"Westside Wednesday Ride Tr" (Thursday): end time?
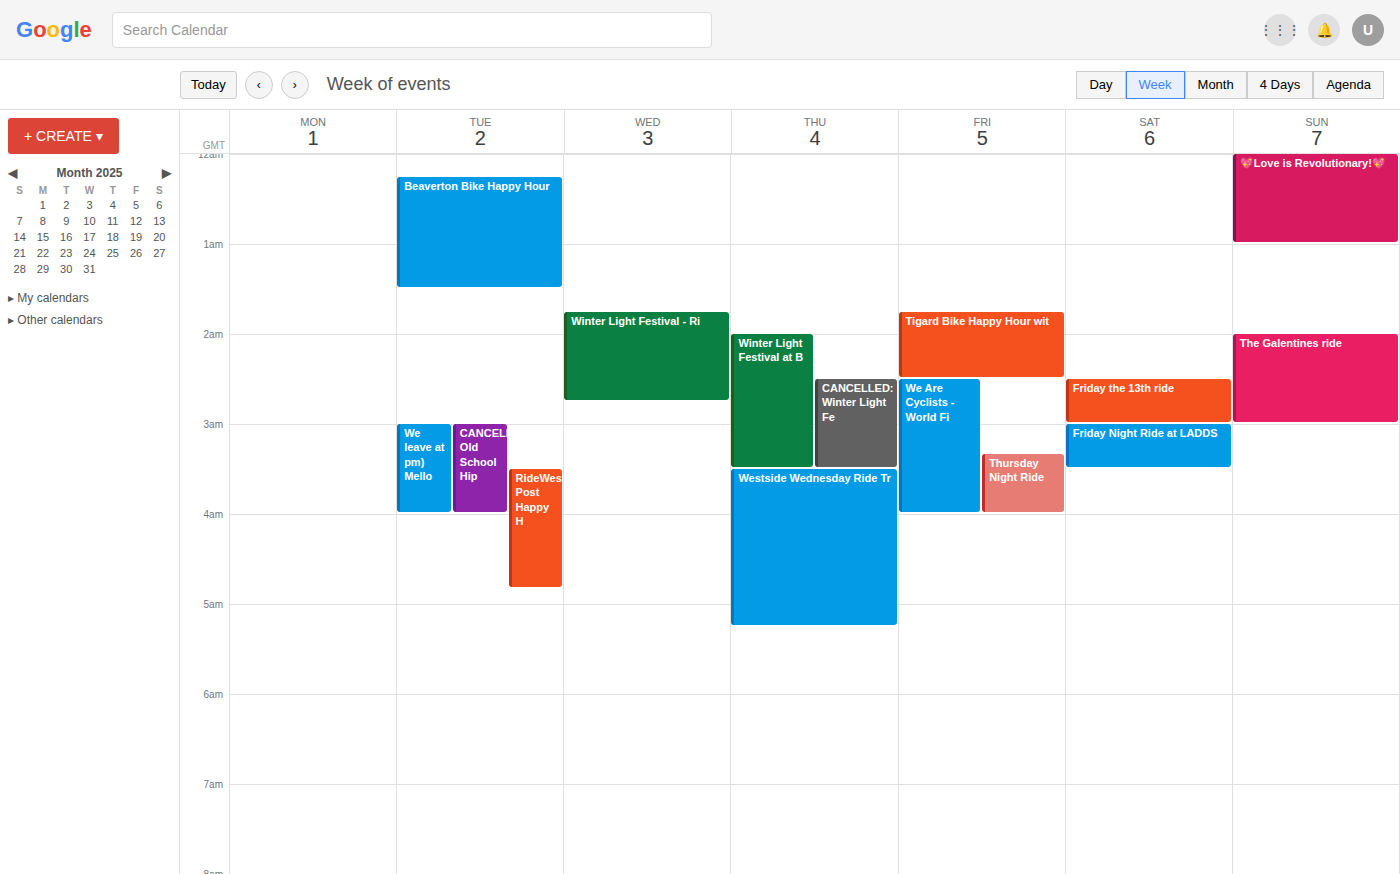
5:15 AM